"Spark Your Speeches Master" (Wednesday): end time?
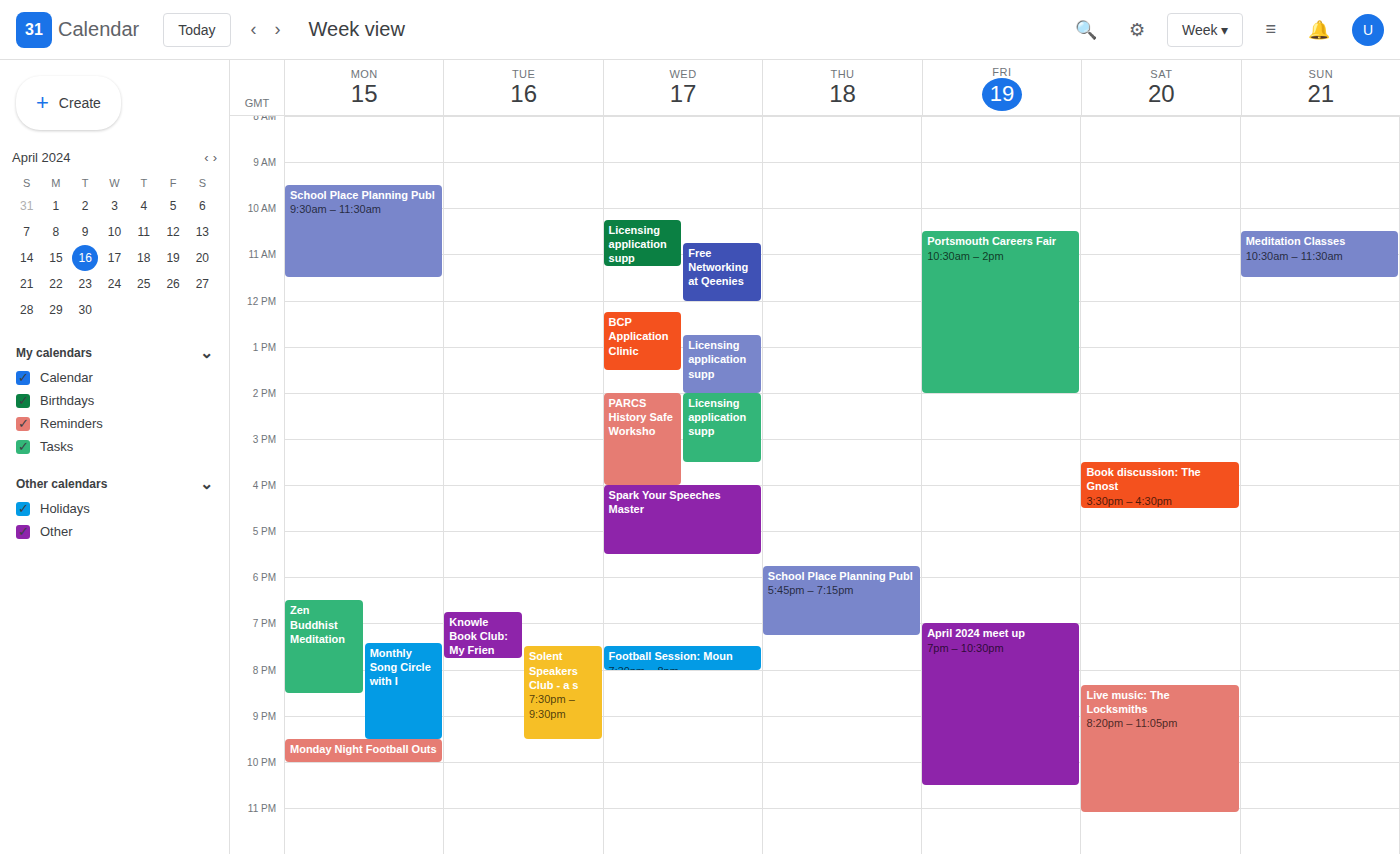
5:30 PM